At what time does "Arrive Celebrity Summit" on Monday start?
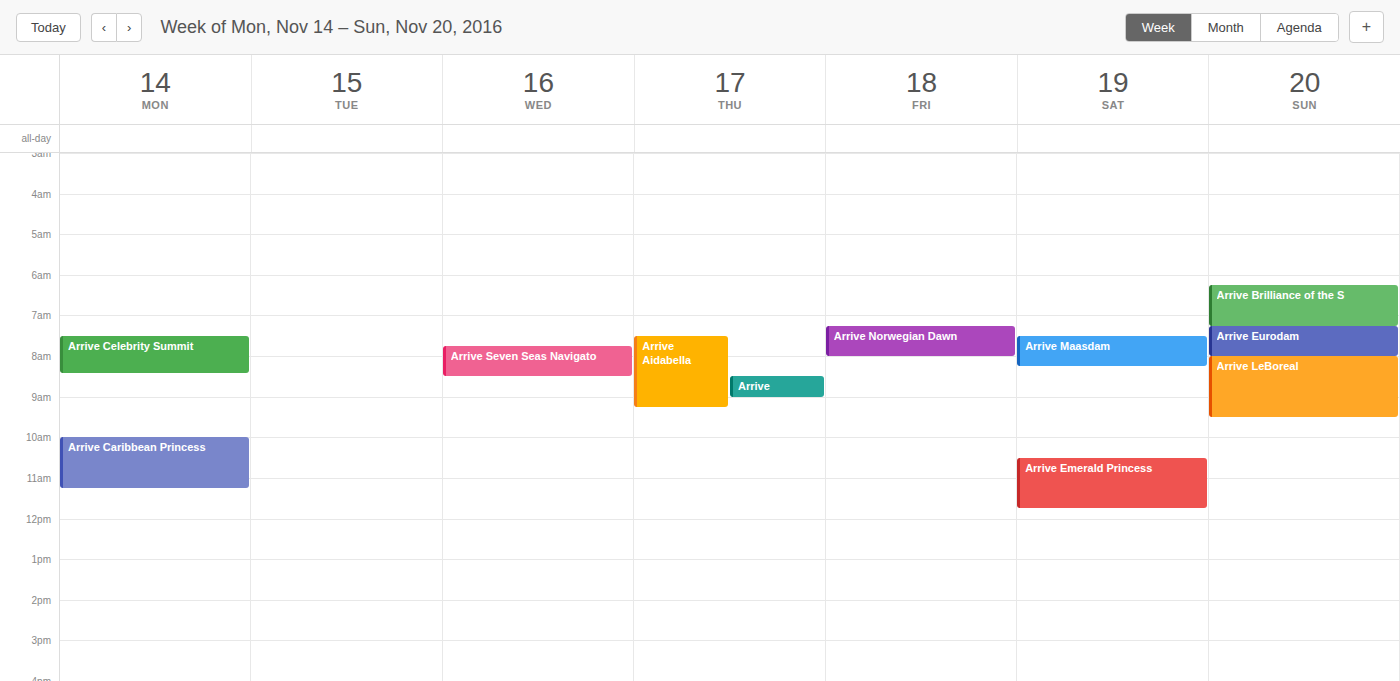
7:30 AM